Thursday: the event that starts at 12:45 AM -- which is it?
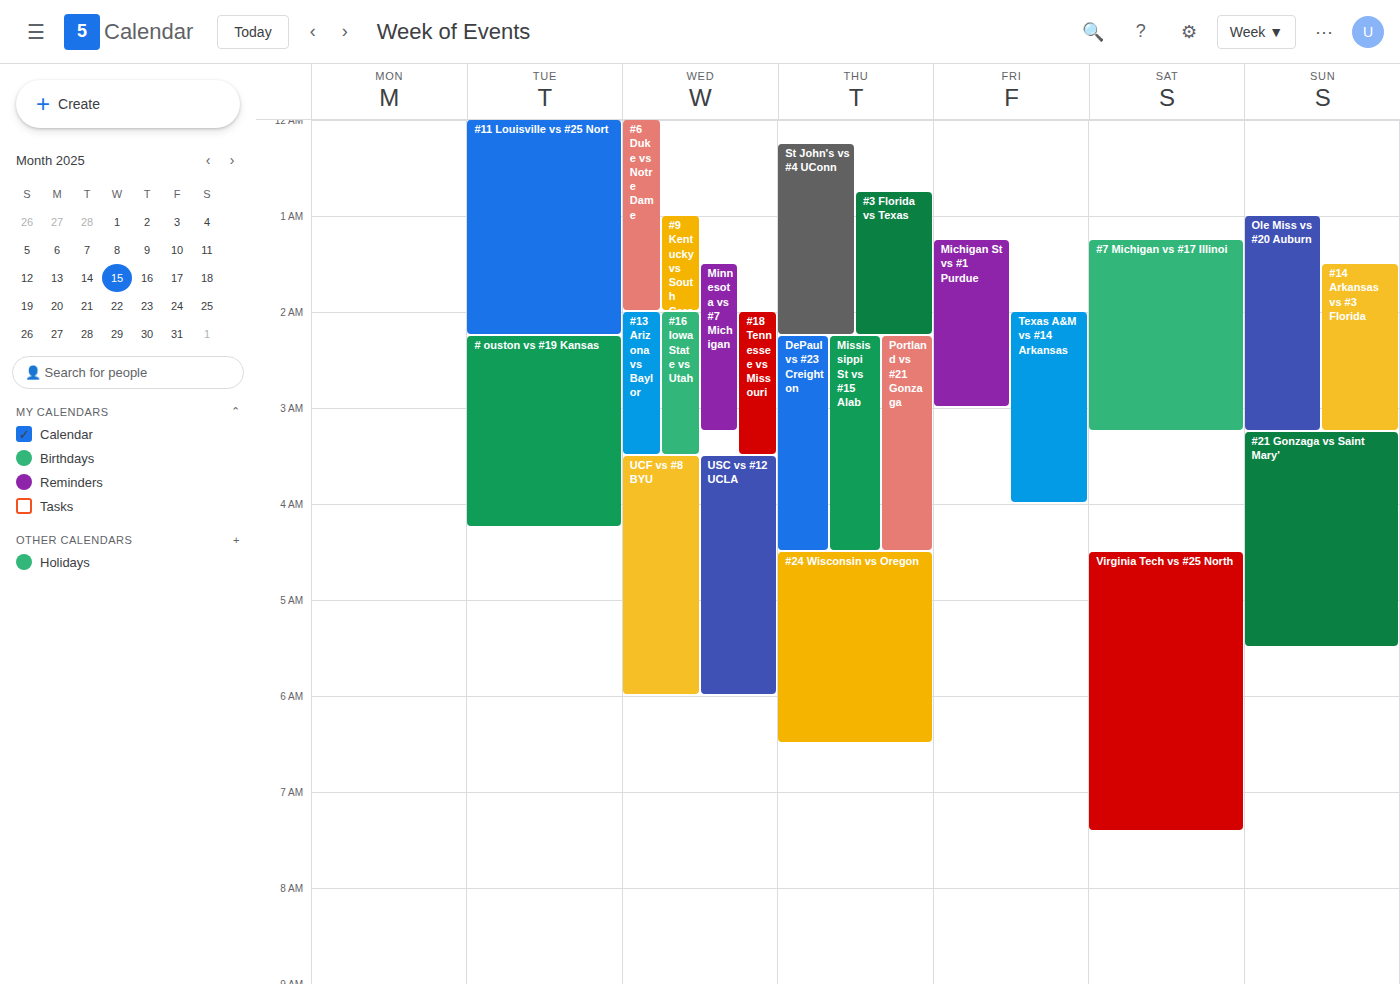
"#3 Florida vs Texas"